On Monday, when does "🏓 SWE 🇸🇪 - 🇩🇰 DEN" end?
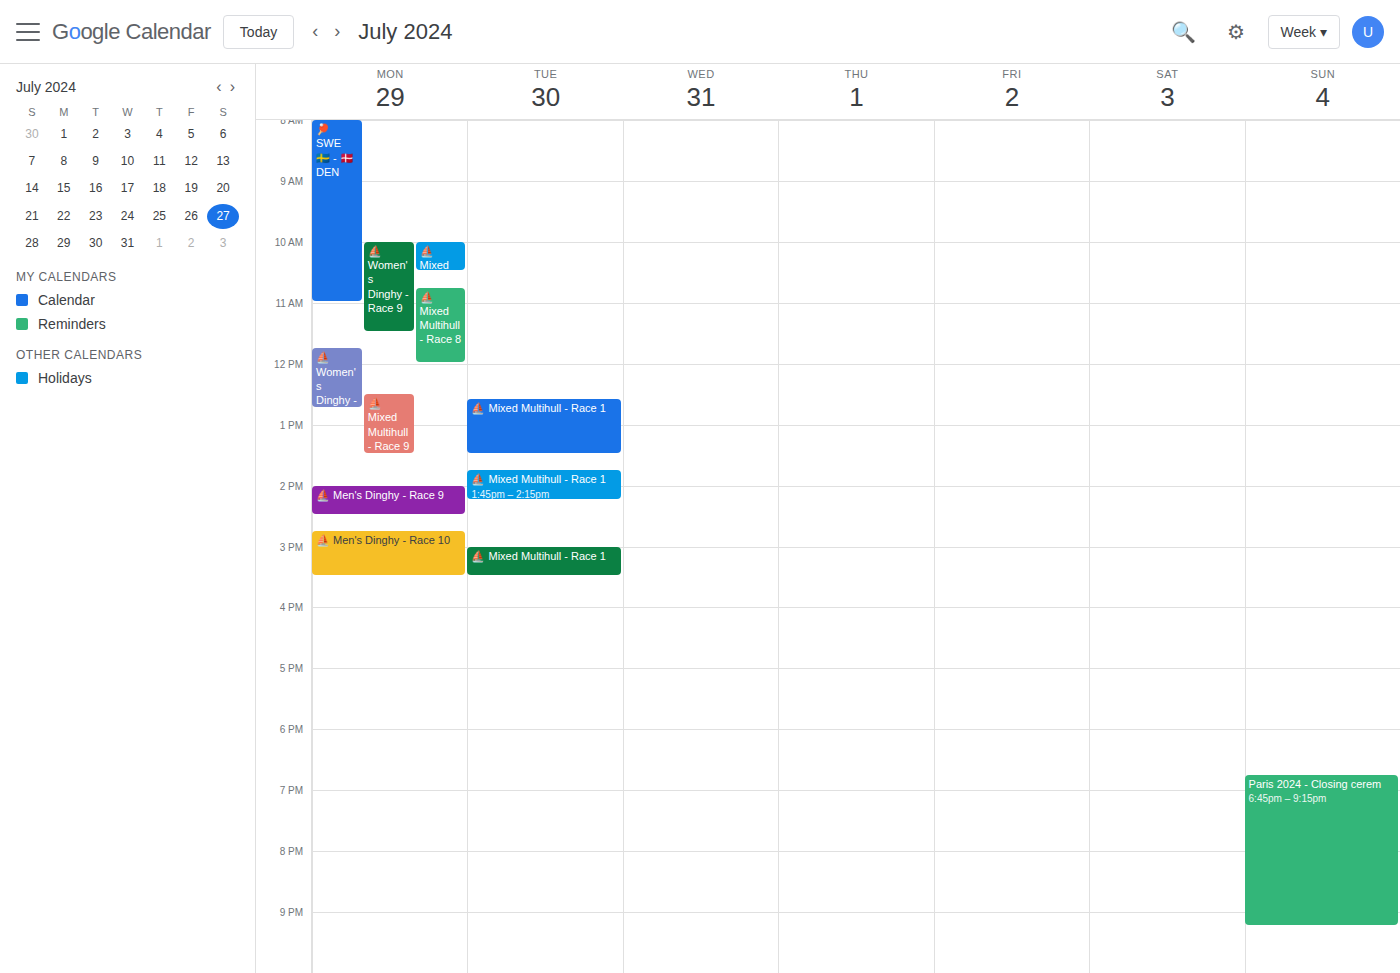
11:00 AM